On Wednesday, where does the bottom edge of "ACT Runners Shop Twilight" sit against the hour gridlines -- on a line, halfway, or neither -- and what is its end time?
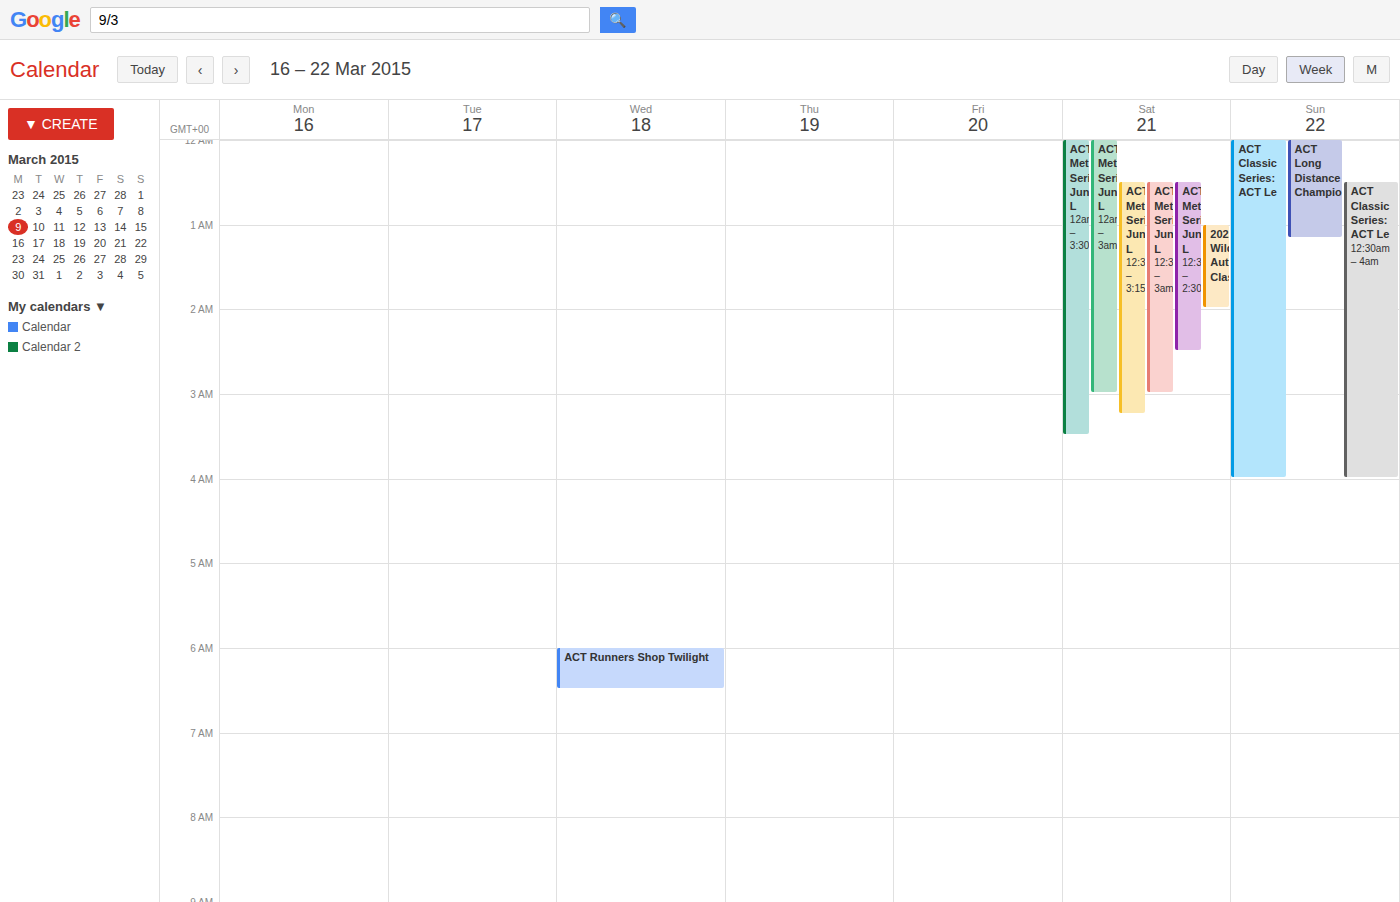
6:30 AM -- halfway between the 6 AM and 7 AM lines.